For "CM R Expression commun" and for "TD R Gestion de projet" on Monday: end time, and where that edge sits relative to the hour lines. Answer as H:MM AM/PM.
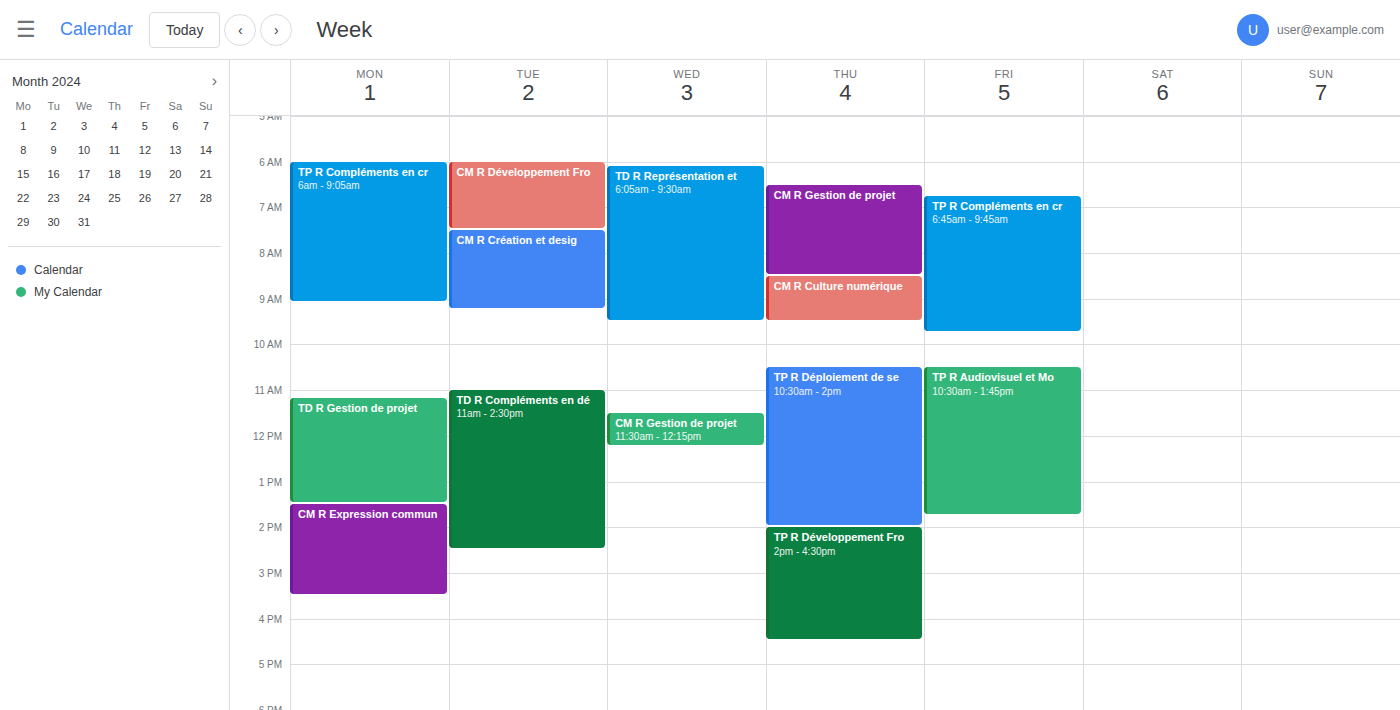
"CM R Expression commun": 3:30 PM, halfway between the 3 PM and 4 PM lines. "TD R Gestion de projet": 1:30 PM, halfway between the 1 PM and 2 PM lines.